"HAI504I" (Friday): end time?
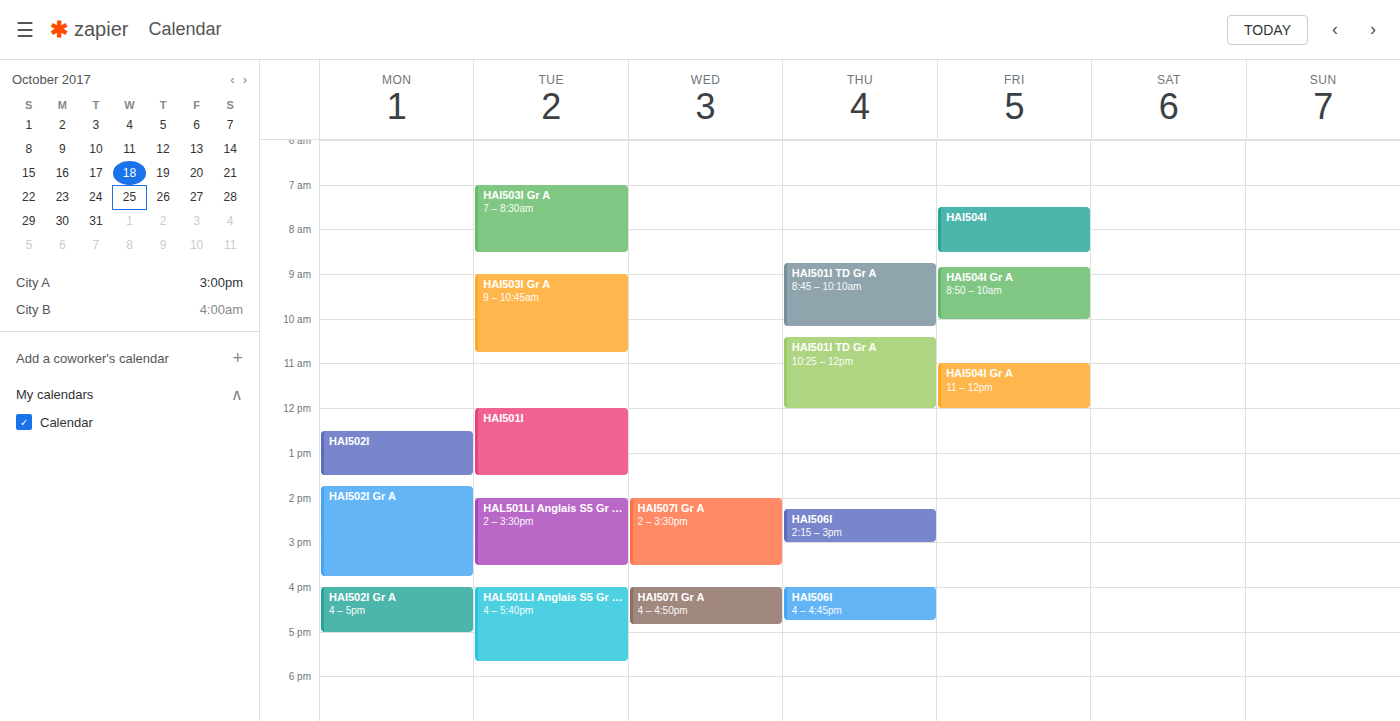
8:30 AM